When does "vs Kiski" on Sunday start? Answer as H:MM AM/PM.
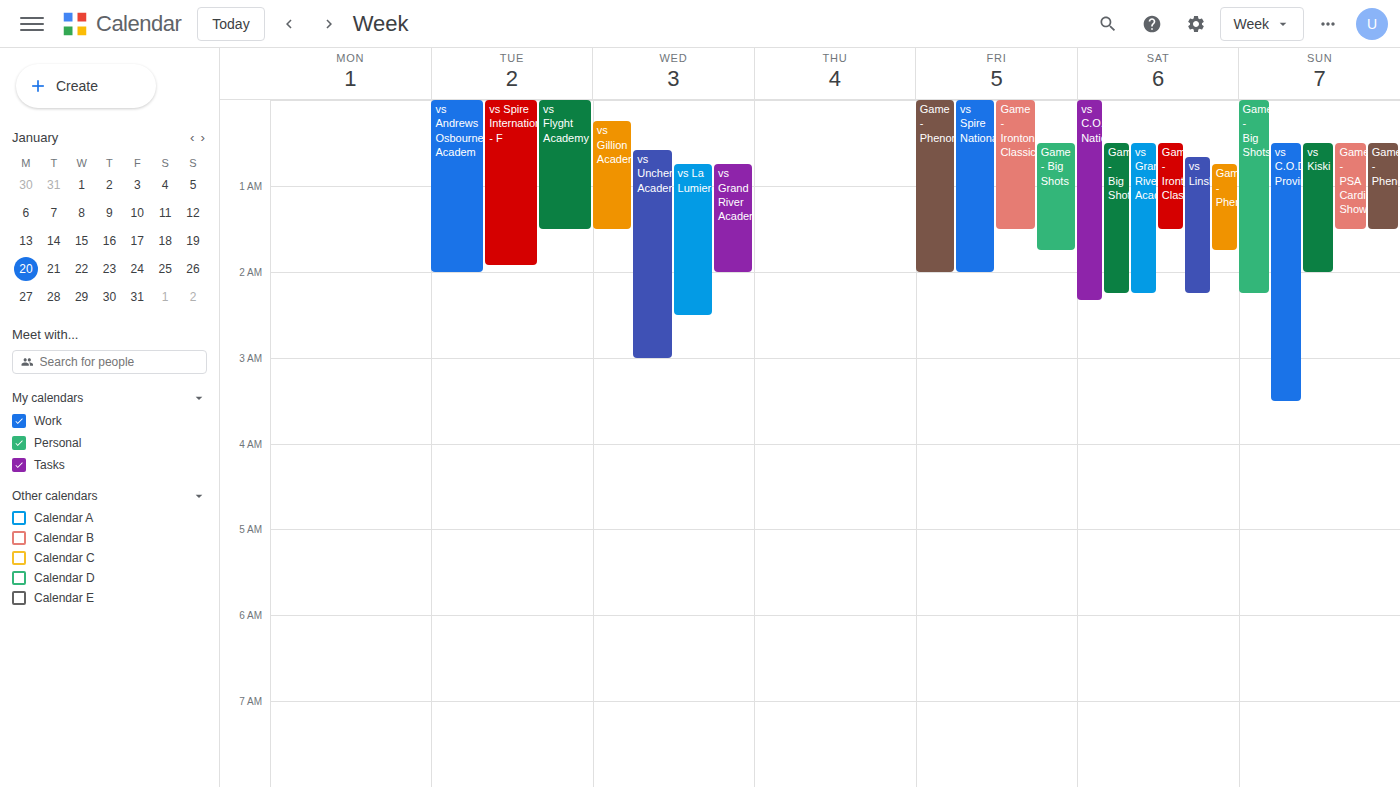
12:30 AM